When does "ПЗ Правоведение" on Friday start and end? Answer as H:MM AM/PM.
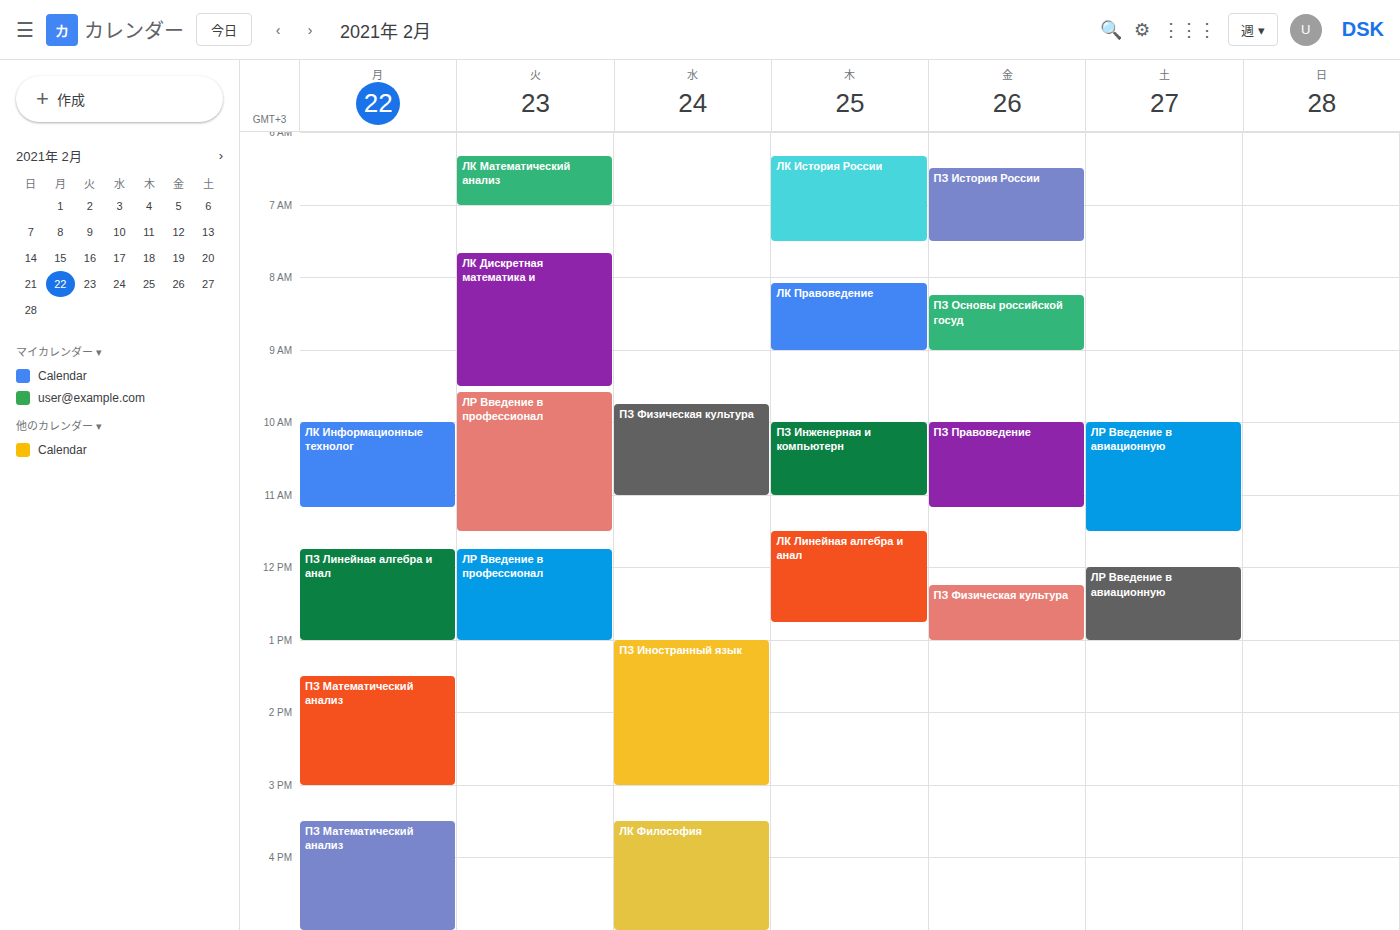
10:00 AM to 11:10 AM